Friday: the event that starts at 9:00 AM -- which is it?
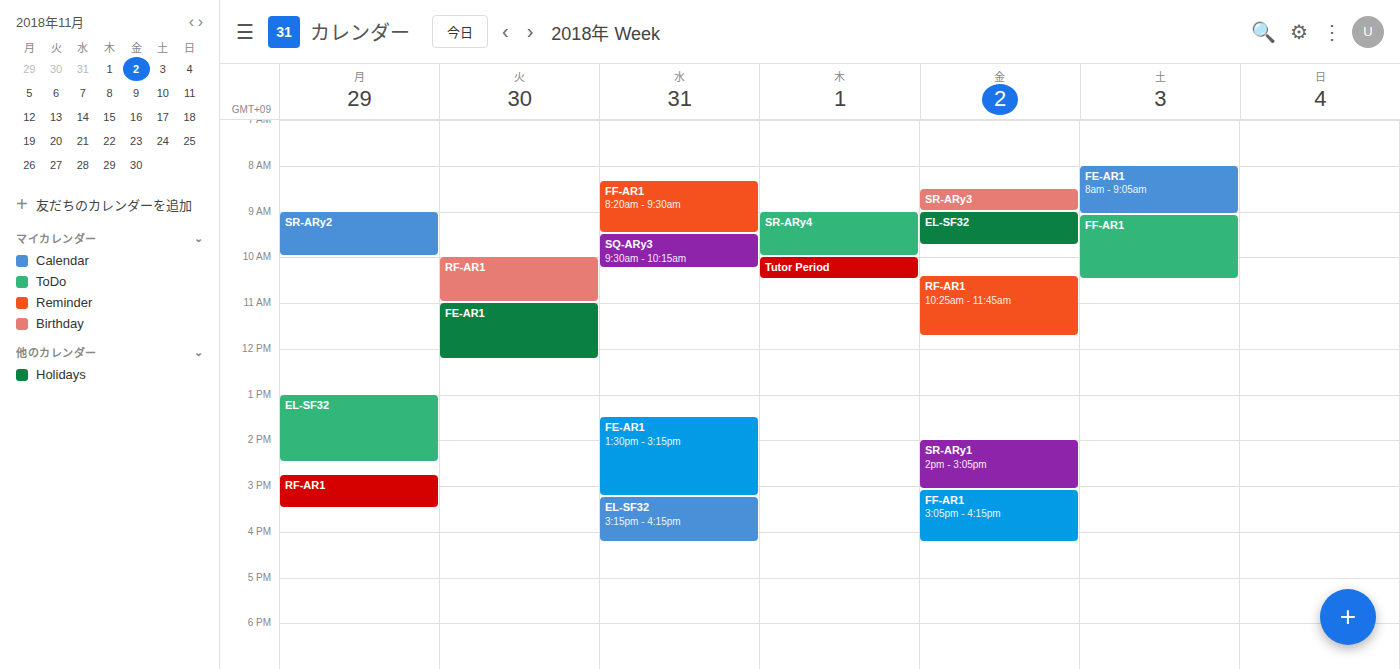
"EL-SF32"